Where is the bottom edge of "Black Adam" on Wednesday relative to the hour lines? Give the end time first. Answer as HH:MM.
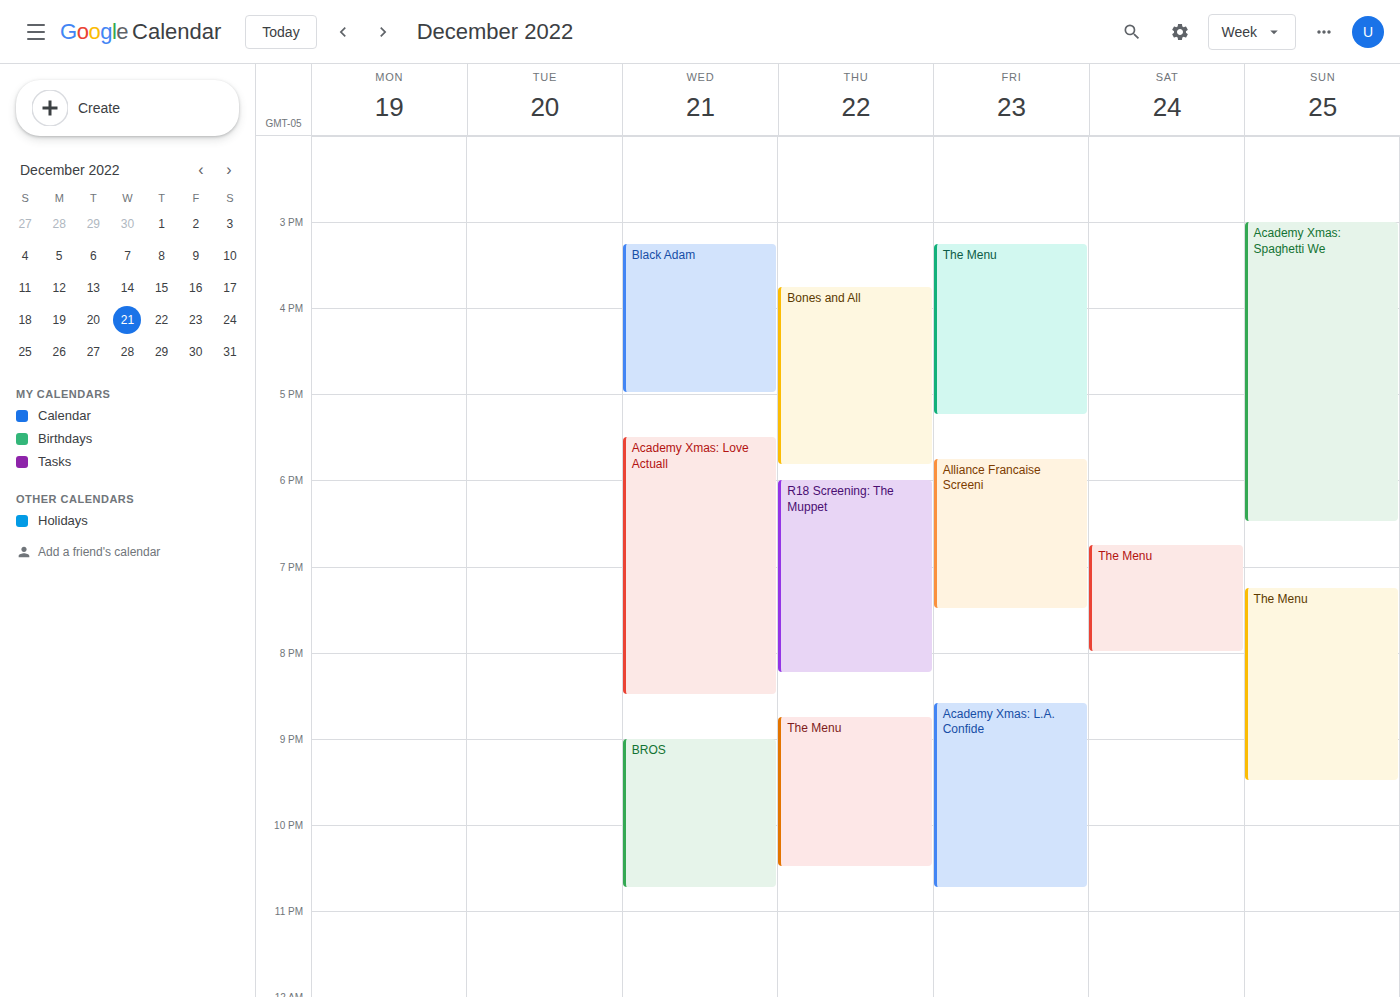
17:00 -- exactly on the 17:00 line.